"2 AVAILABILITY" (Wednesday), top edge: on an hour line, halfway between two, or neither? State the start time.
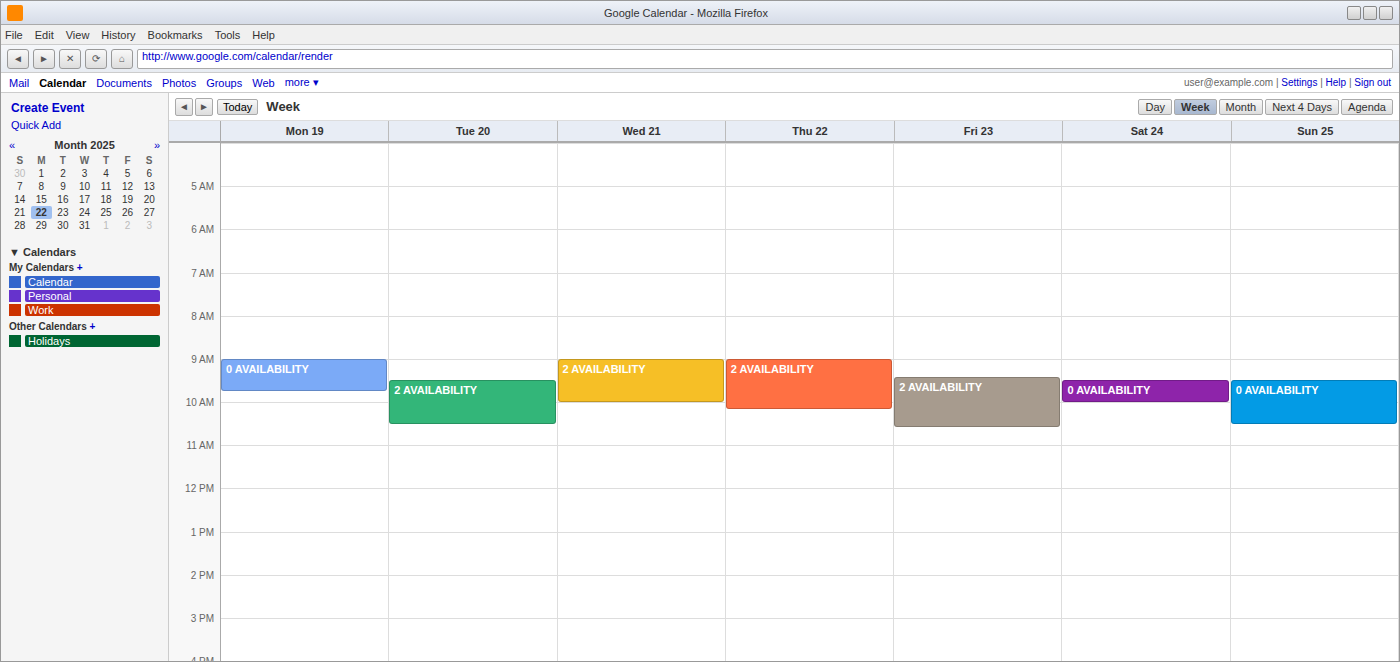
9:00 AM -- exactly on the 9 AM line.